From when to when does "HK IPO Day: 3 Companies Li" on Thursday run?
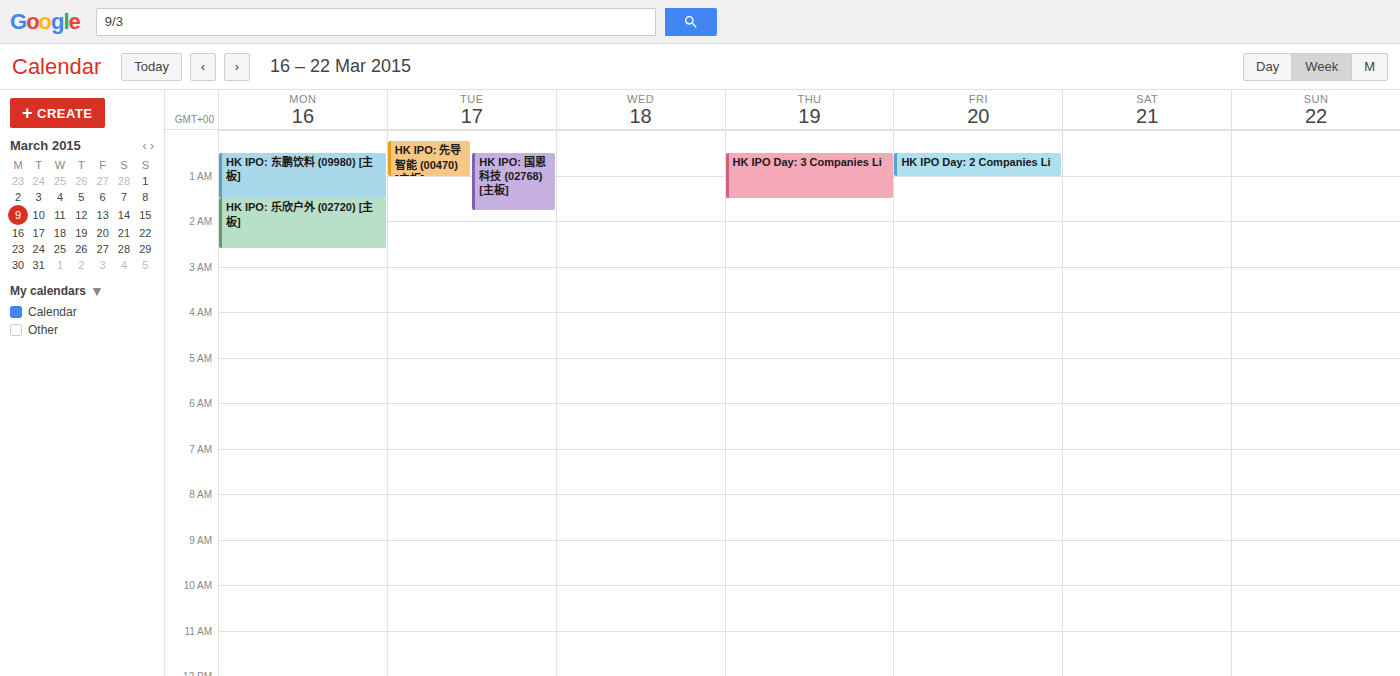
12:30 AM to 1:30 AM